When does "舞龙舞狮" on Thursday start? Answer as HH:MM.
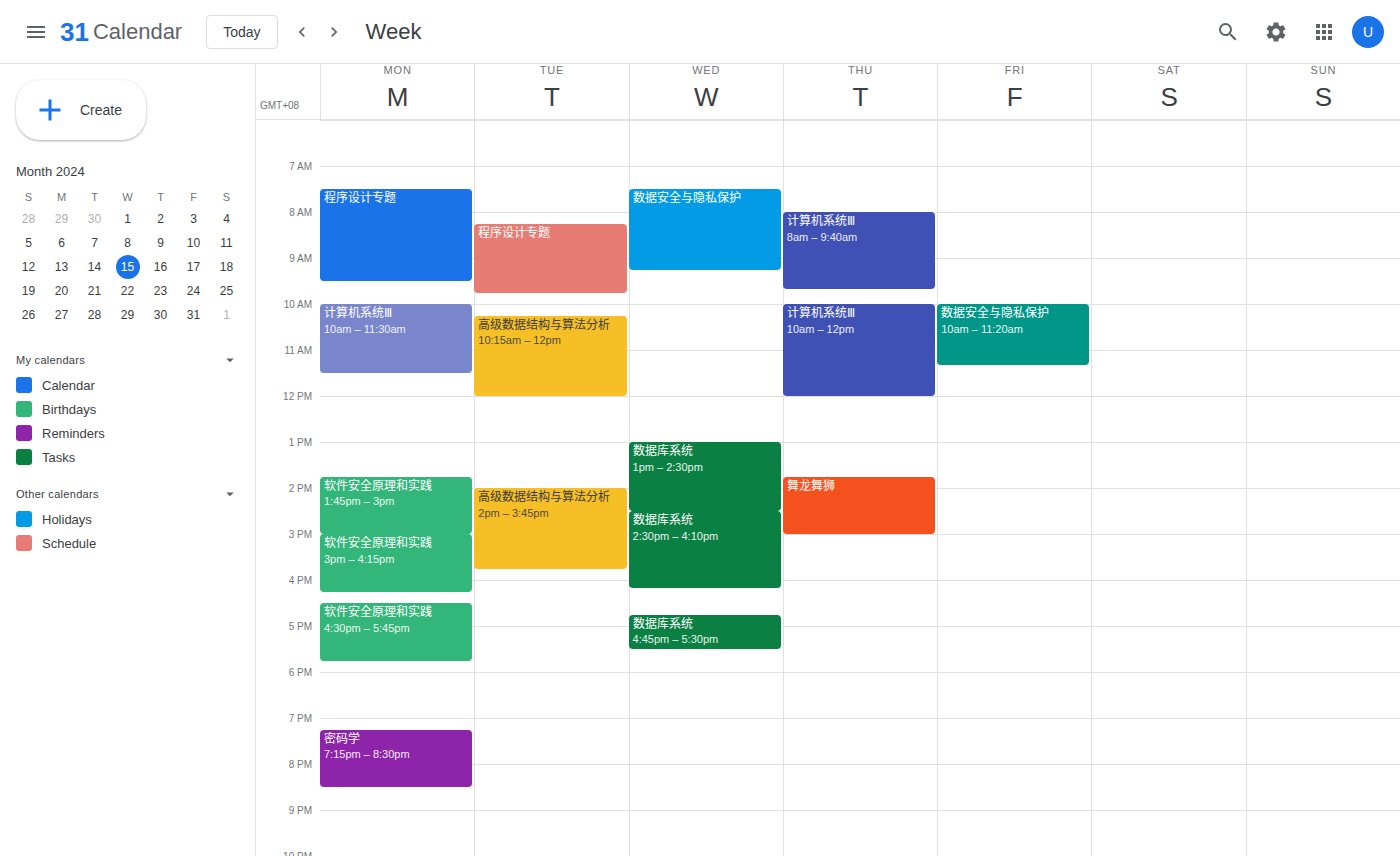
13:45